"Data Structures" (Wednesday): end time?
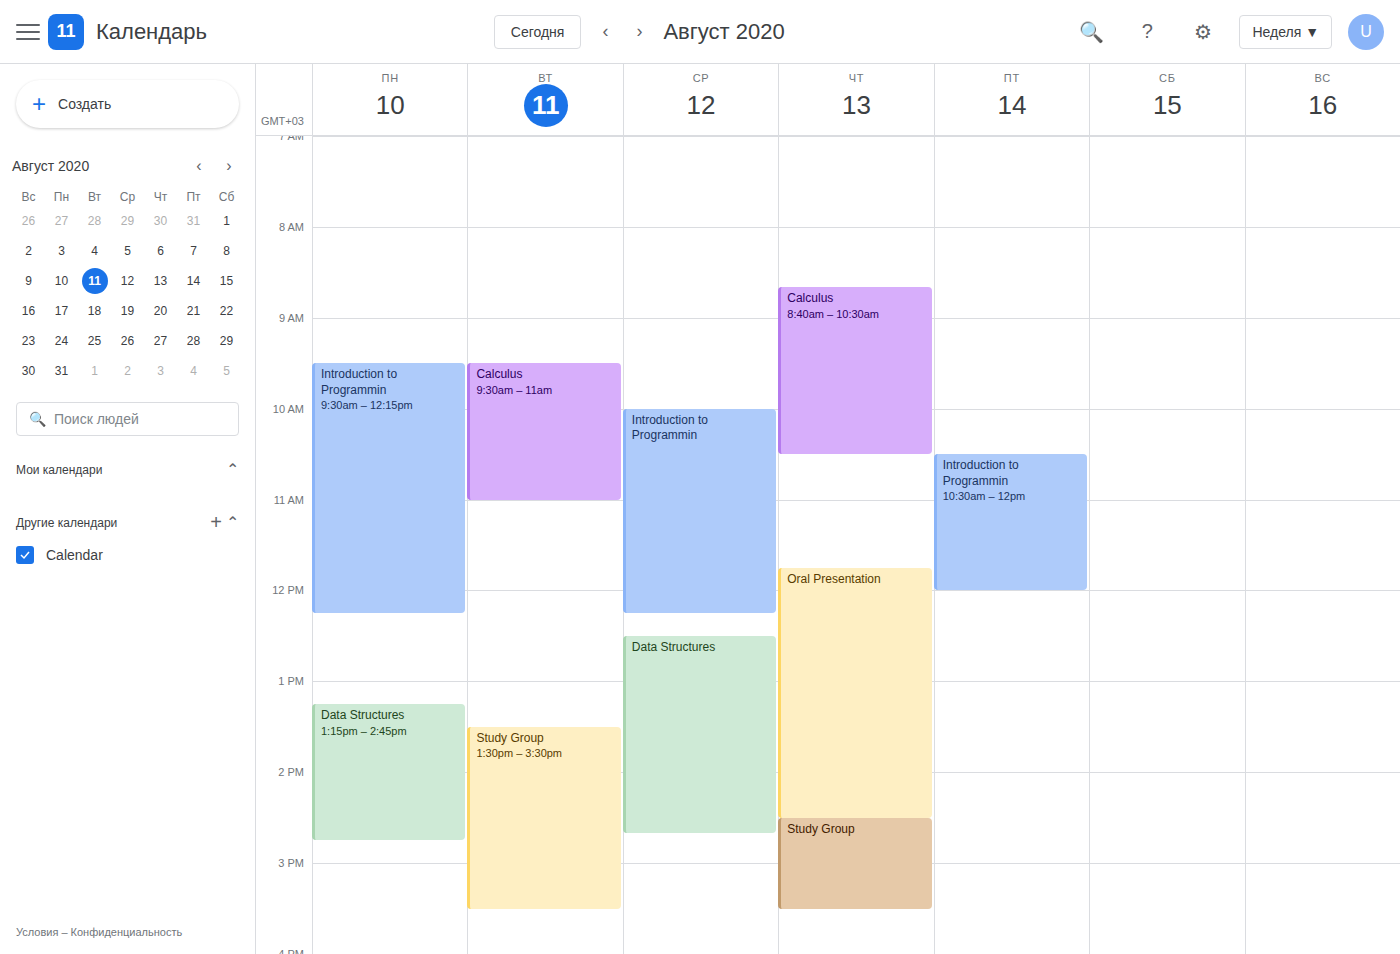
2:40 PM